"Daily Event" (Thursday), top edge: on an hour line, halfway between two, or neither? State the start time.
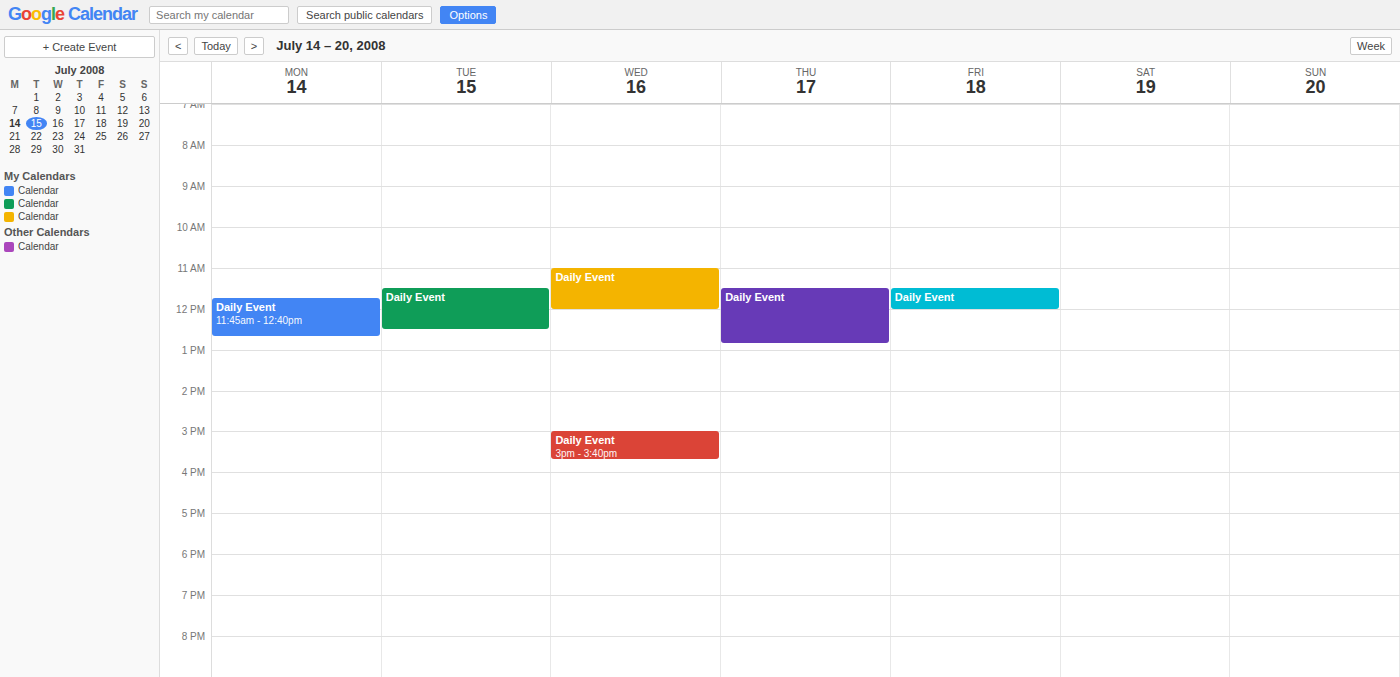
11:30 AM -- halfway between the 11 AM and 12 PM lines.